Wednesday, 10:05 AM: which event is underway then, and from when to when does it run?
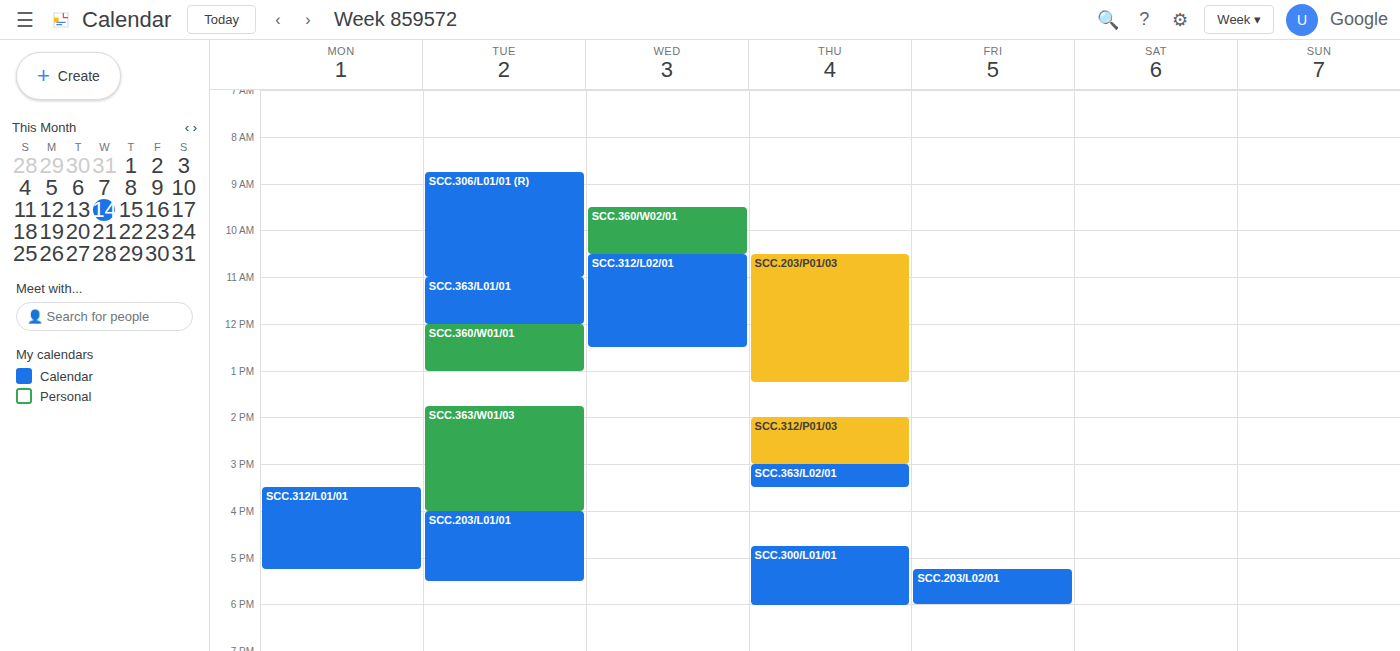
"SCC.360/W02/01", 9:30 AM to 10:30 AM